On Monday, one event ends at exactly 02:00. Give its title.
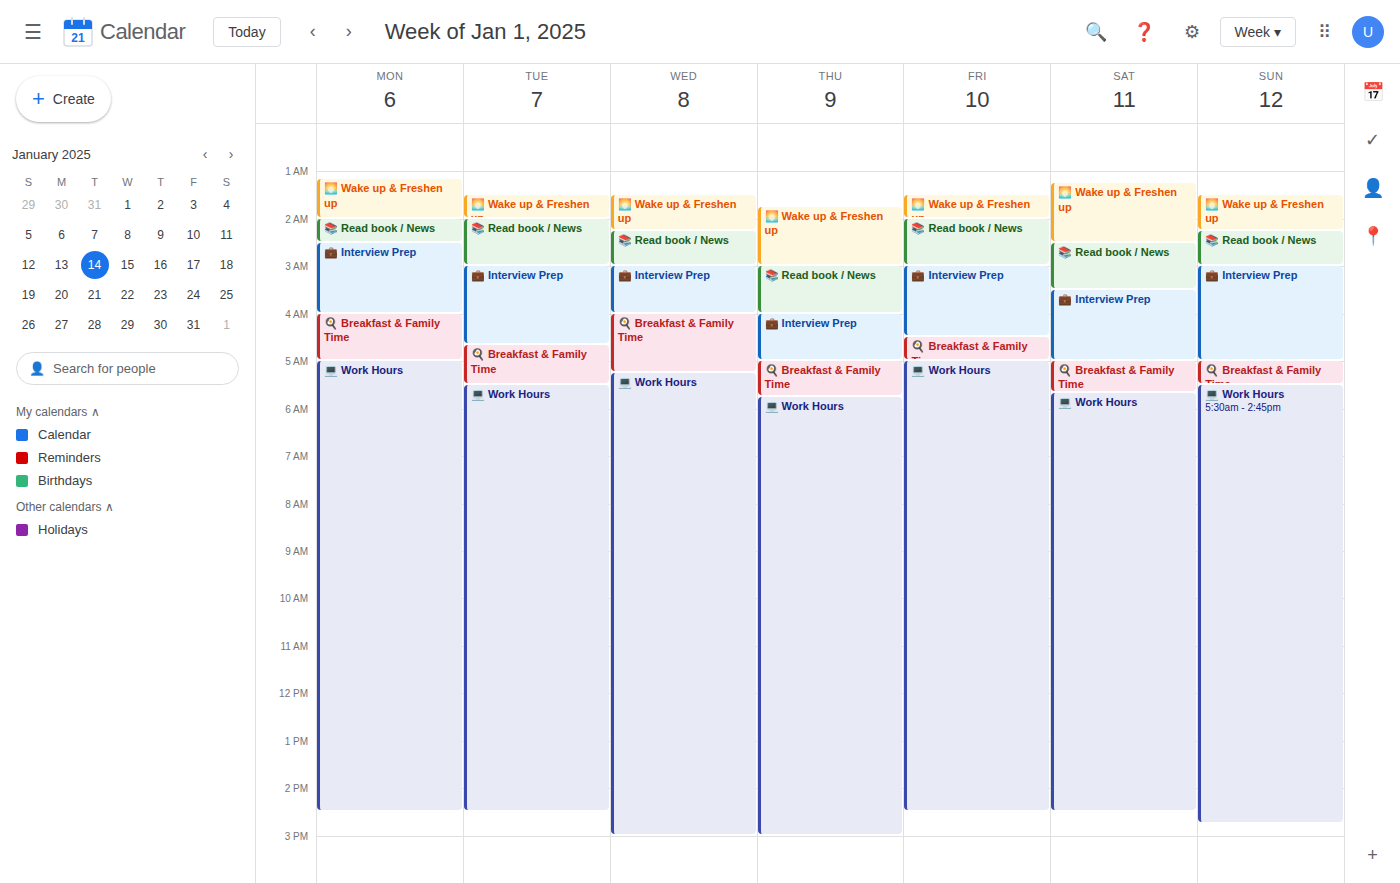
"🌅 Wake up & Freshen up"